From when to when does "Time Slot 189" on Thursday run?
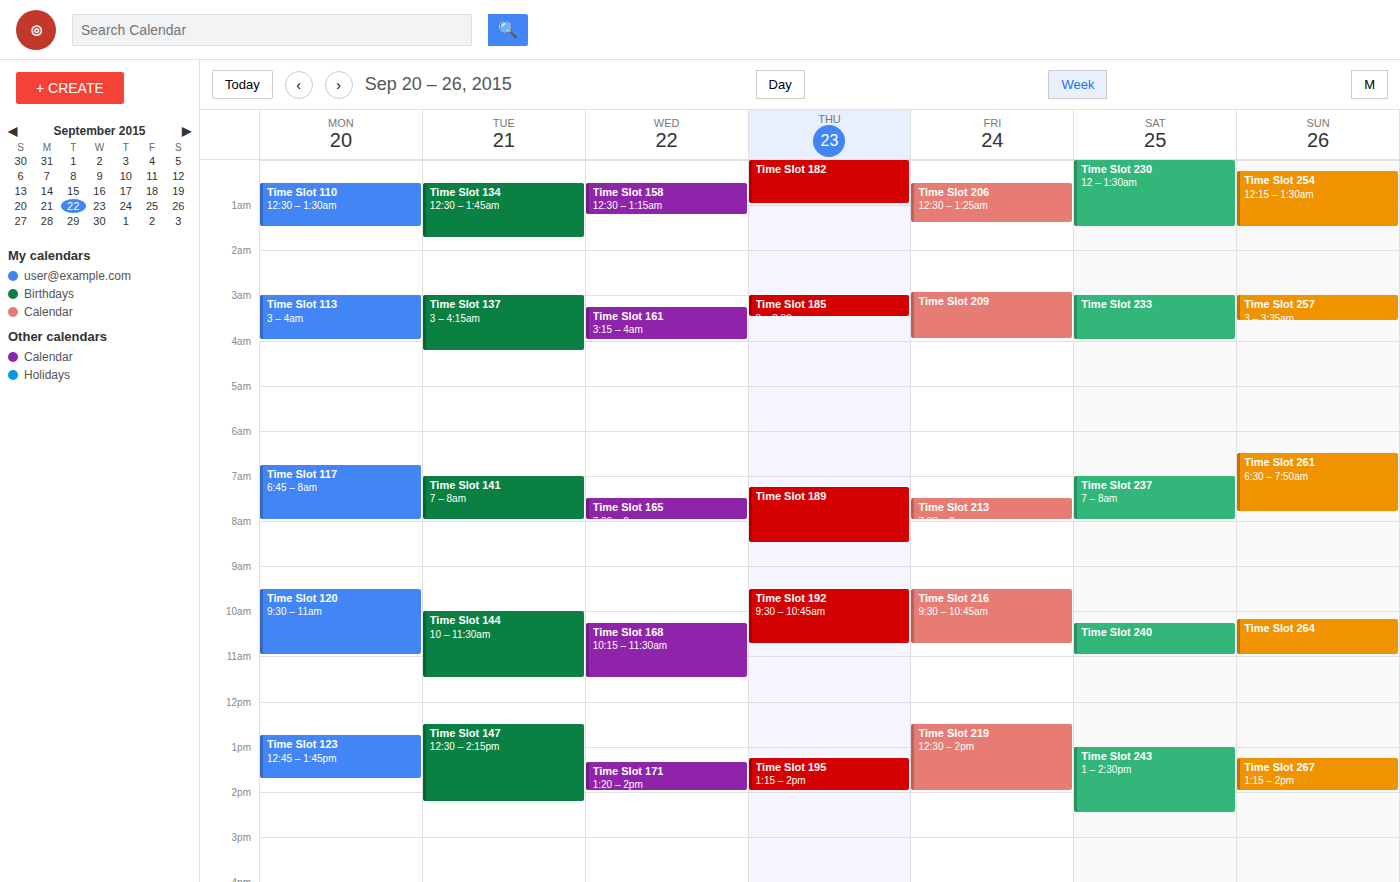
7:15 AM to 8:30 AM